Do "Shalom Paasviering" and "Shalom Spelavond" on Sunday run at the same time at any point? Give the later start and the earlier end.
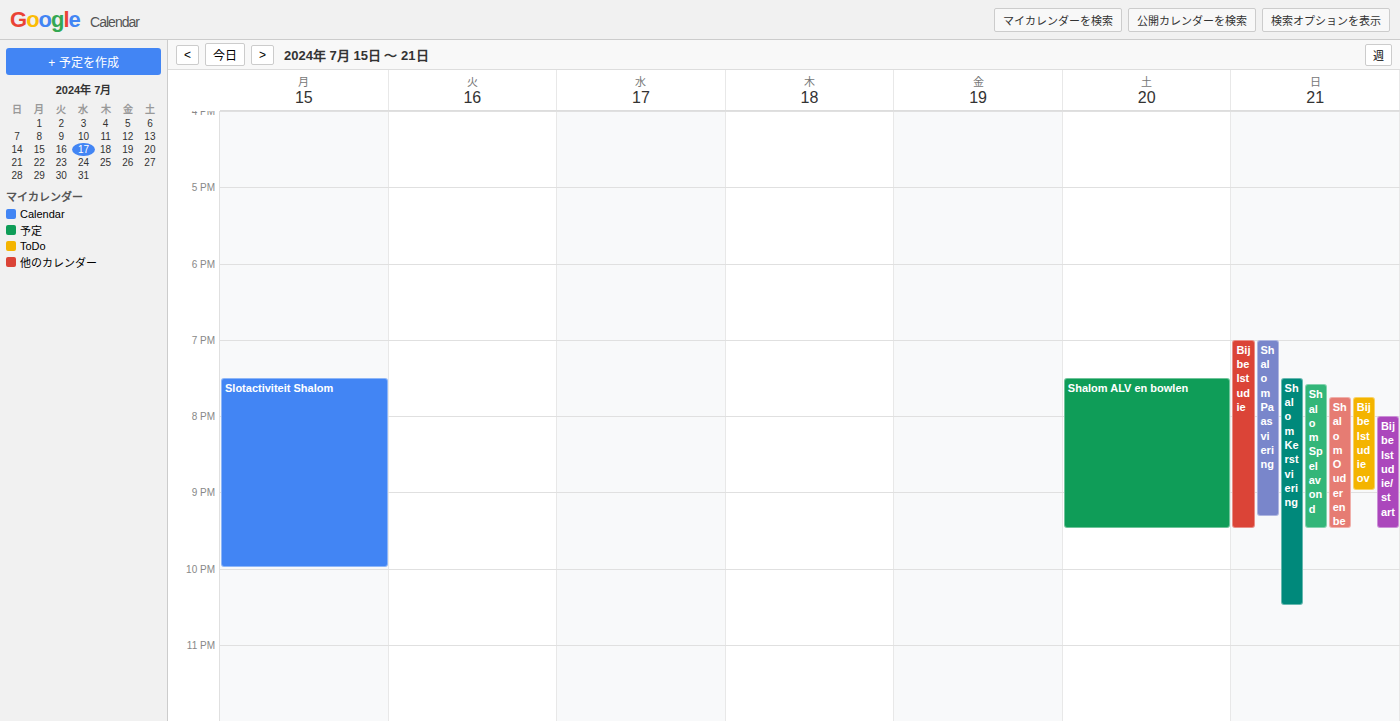
"Shalom Spelavond" starts at 7:35 PM, before "Shalom Paasviering" ends at 9:20 PM -- they overlap.